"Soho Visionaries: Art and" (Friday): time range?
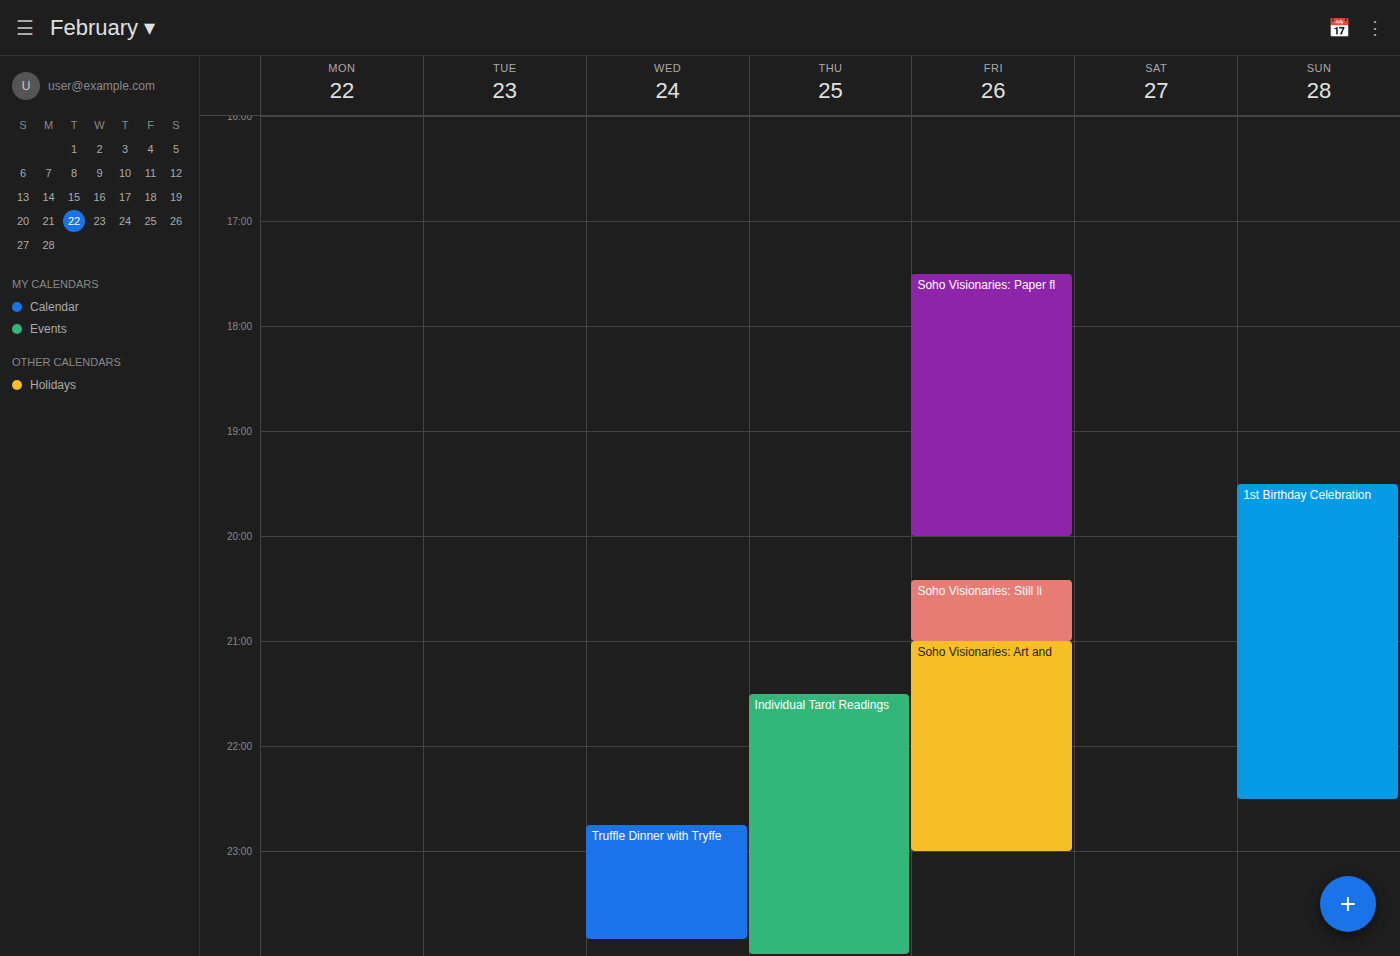
9:00 PM to 11:00 PM